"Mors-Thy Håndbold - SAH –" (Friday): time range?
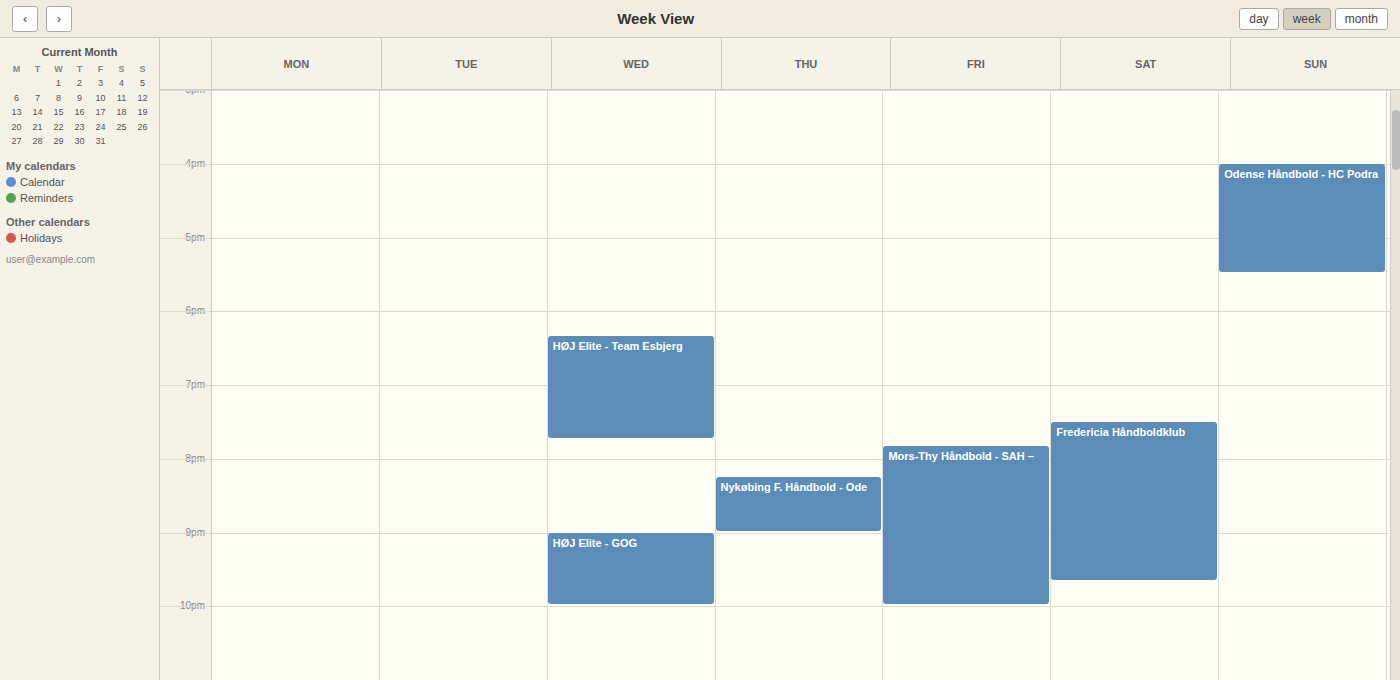
7:50 PM to 10:00 PM